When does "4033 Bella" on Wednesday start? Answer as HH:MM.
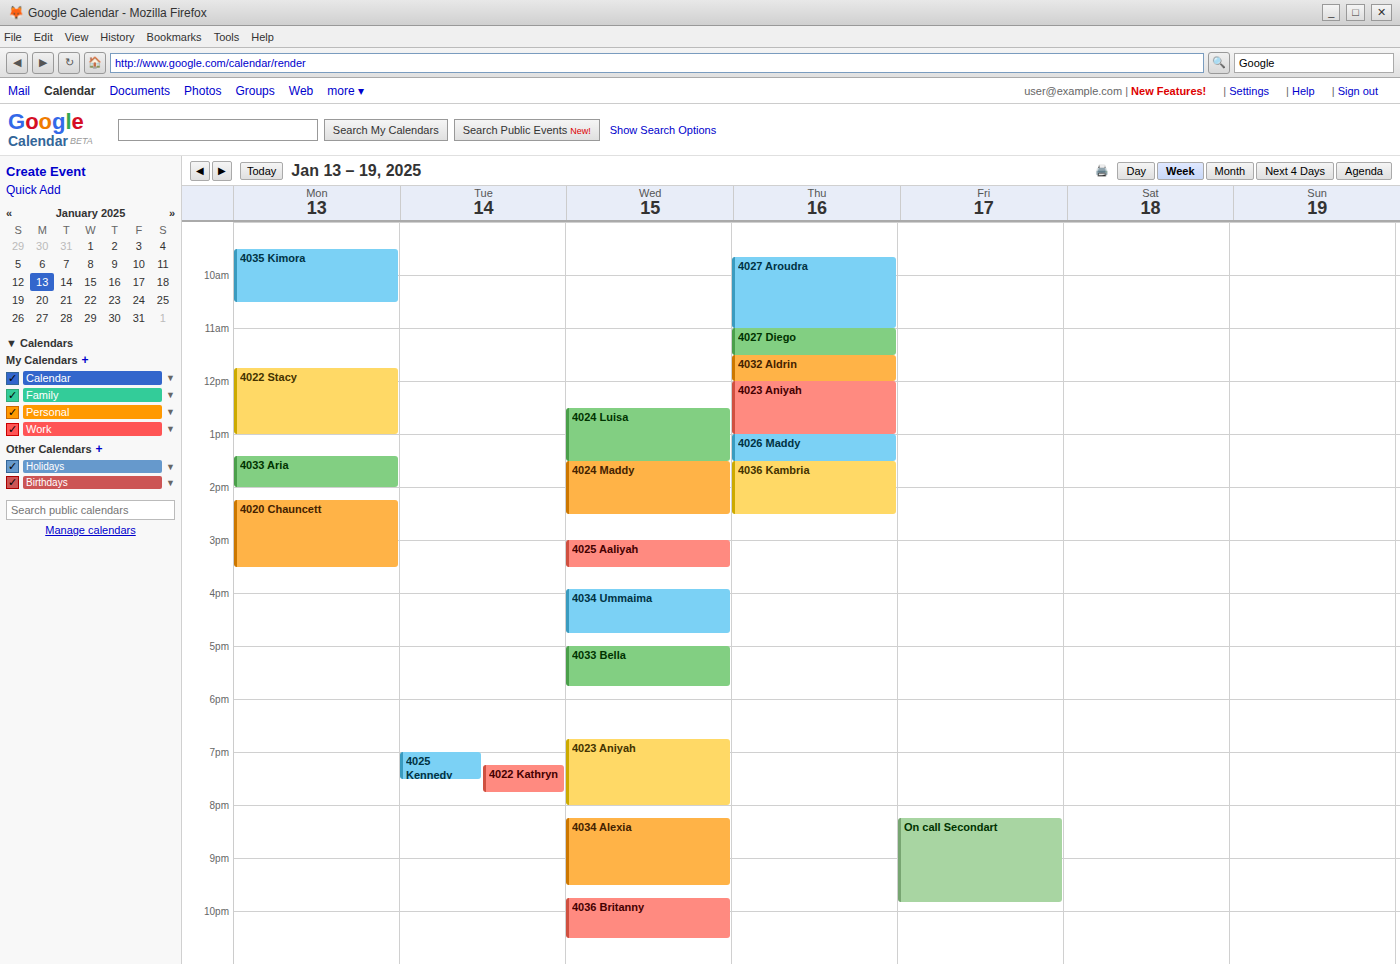
17:00